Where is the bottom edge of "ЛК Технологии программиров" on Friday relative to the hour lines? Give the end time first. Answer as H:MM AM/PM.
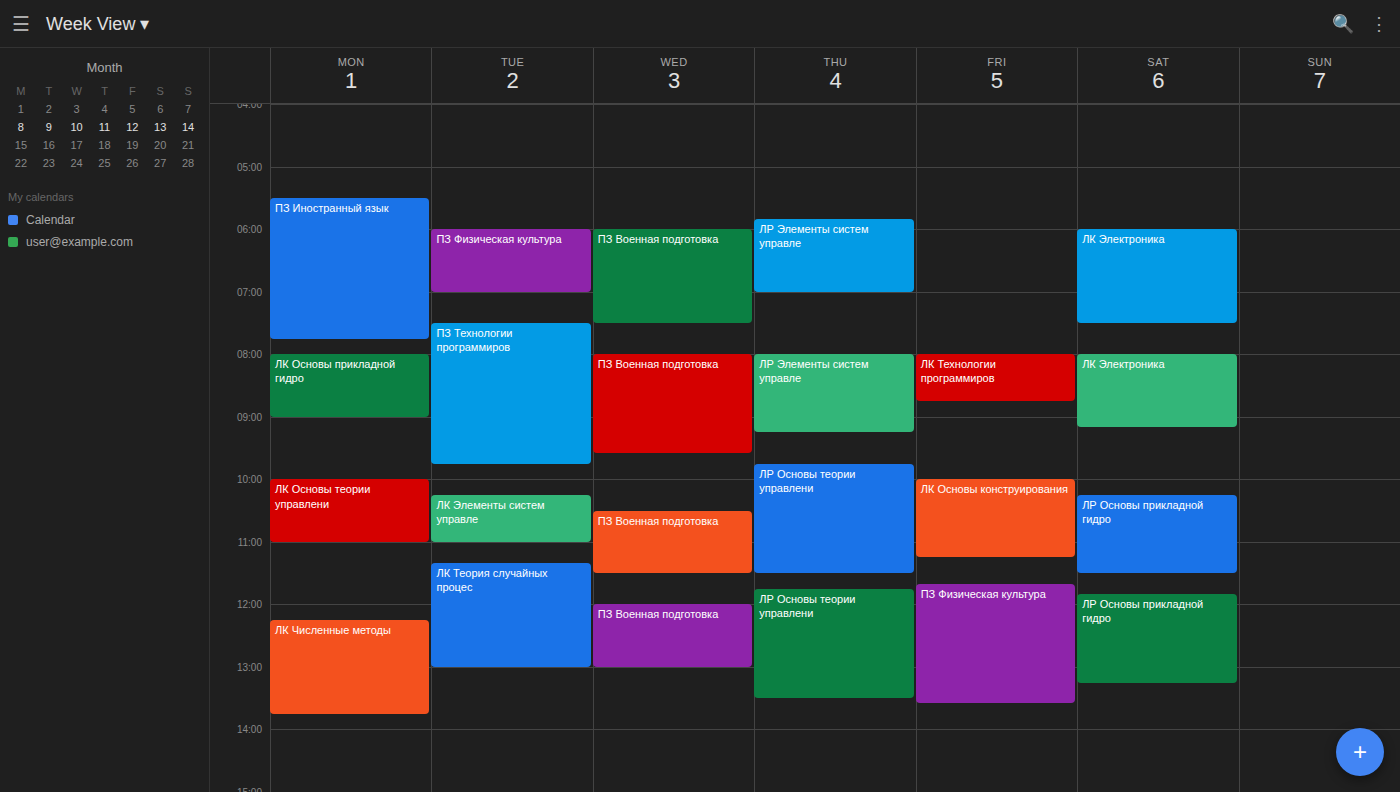
8:45 AM -- neither: three quarters of the way from the 8 AM line to the 9 AM line.